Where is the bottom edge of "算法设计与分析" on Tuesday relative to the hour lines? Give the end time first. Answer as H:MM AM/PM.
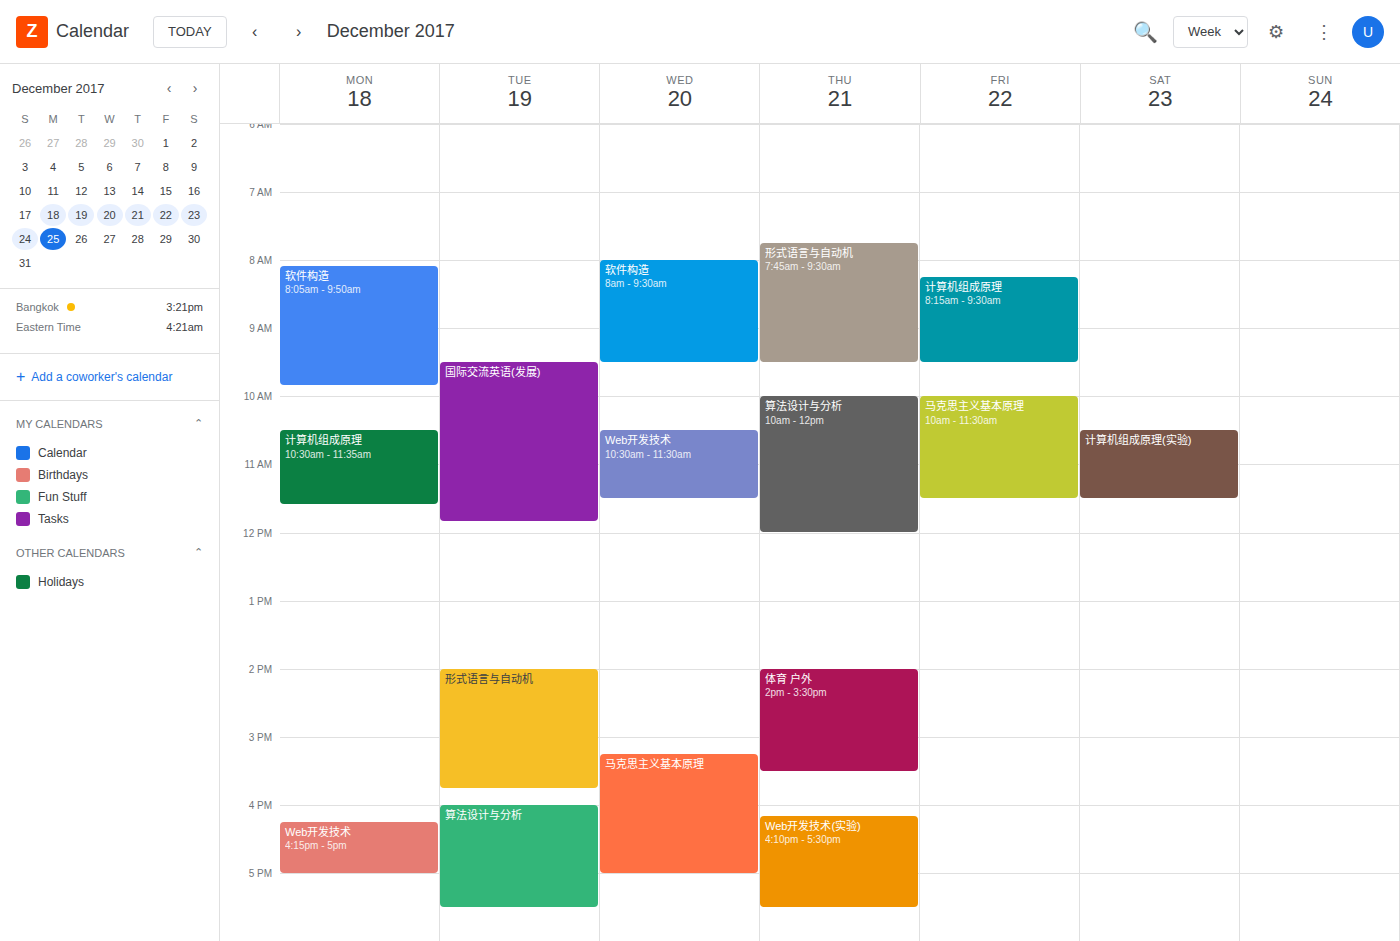
5:30 PM -- halfway between the 5 PM and 6 PM lines.